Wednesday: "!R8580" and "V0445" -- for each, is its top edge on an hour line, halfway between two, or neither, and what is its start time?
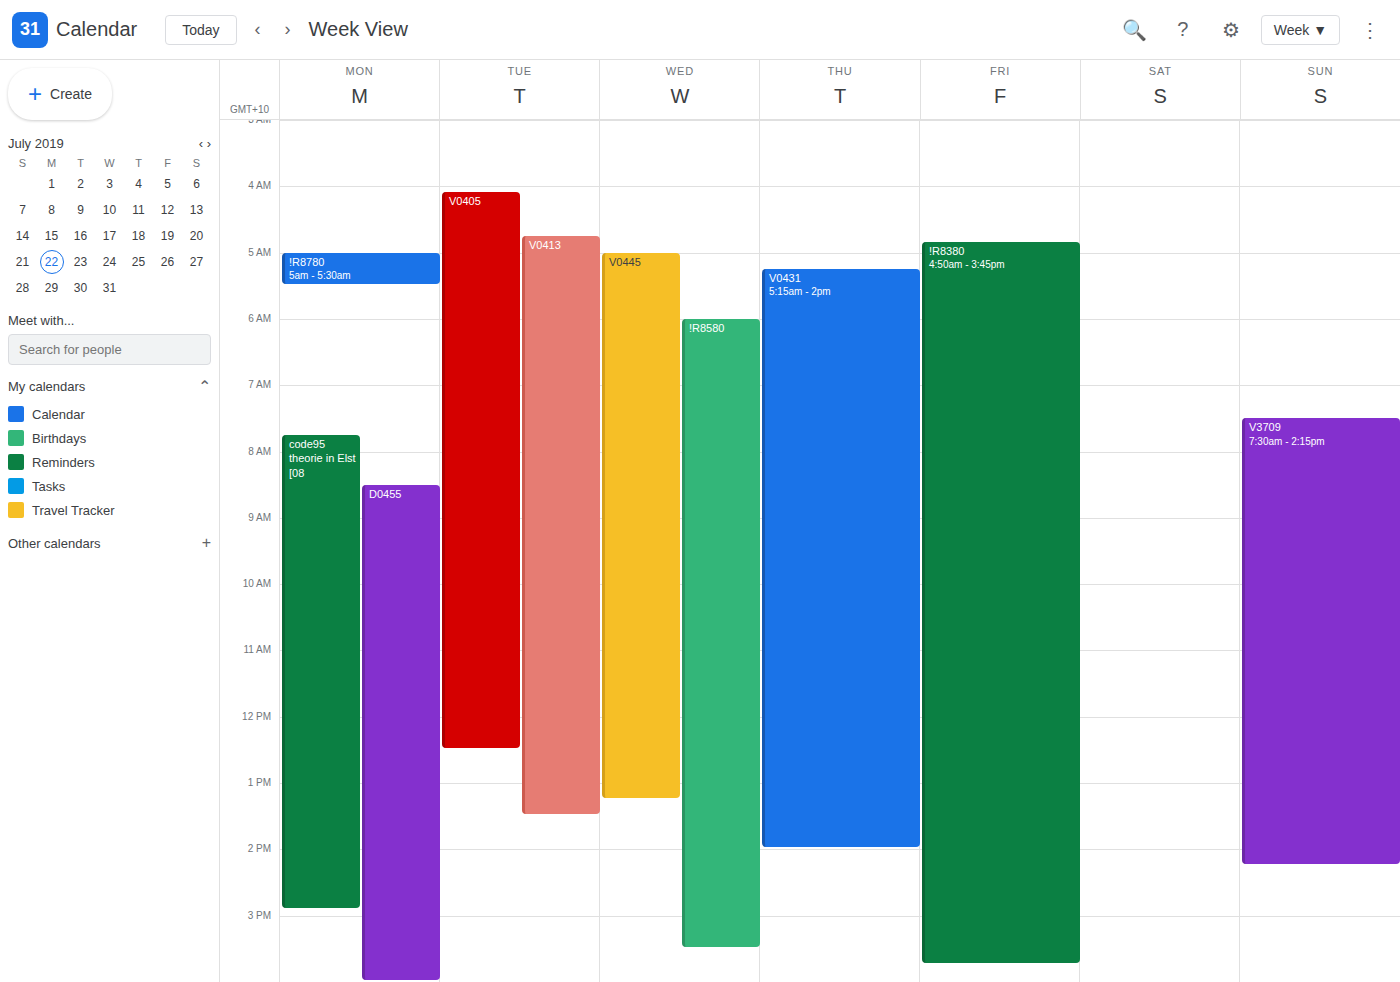
"!R8580": 6:00 AM, exactly on the 6 AM line. "V0445": 5:00 AM, exactly on the 5 AM line.